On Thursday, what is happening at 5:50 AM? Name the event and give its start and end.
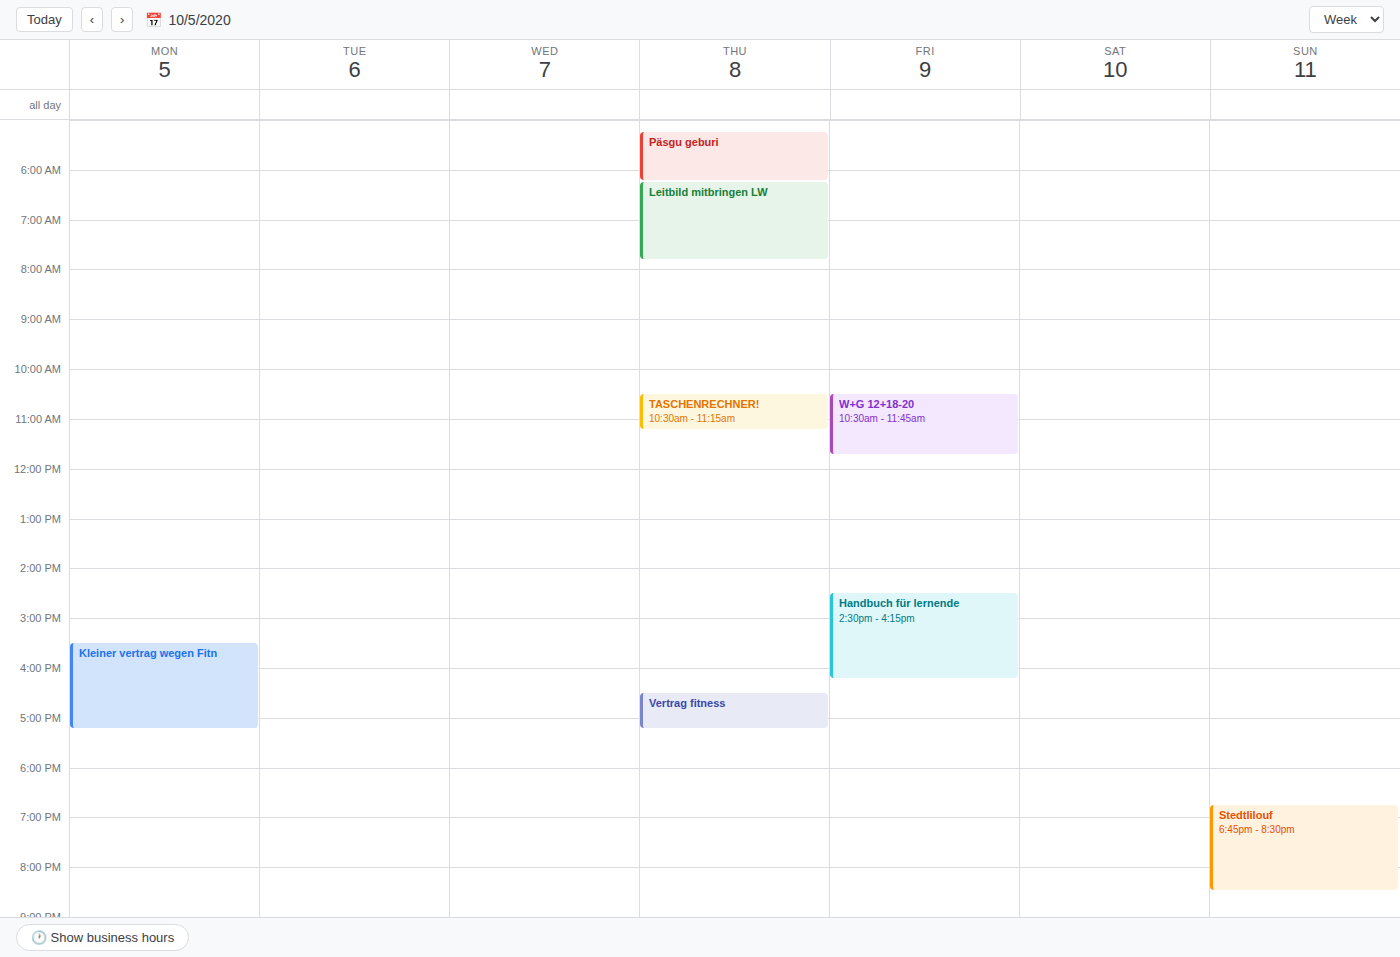
"Päsgu geburi", 5:15 AM to 6:15 AM